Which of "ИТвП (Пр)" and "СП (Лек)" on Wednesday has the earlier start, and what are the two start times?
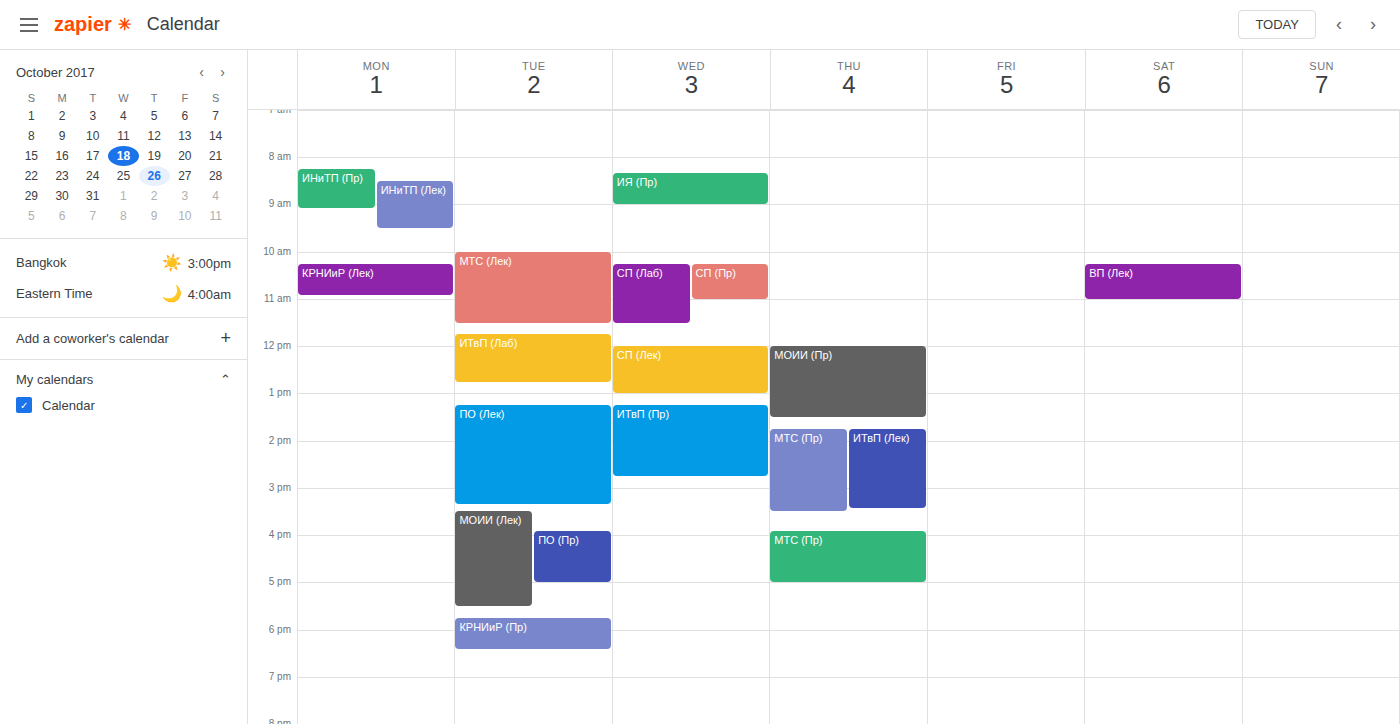
"СП (Лек)" 12:00 PM; "ИТвП (Пр)" 1:15 PM.